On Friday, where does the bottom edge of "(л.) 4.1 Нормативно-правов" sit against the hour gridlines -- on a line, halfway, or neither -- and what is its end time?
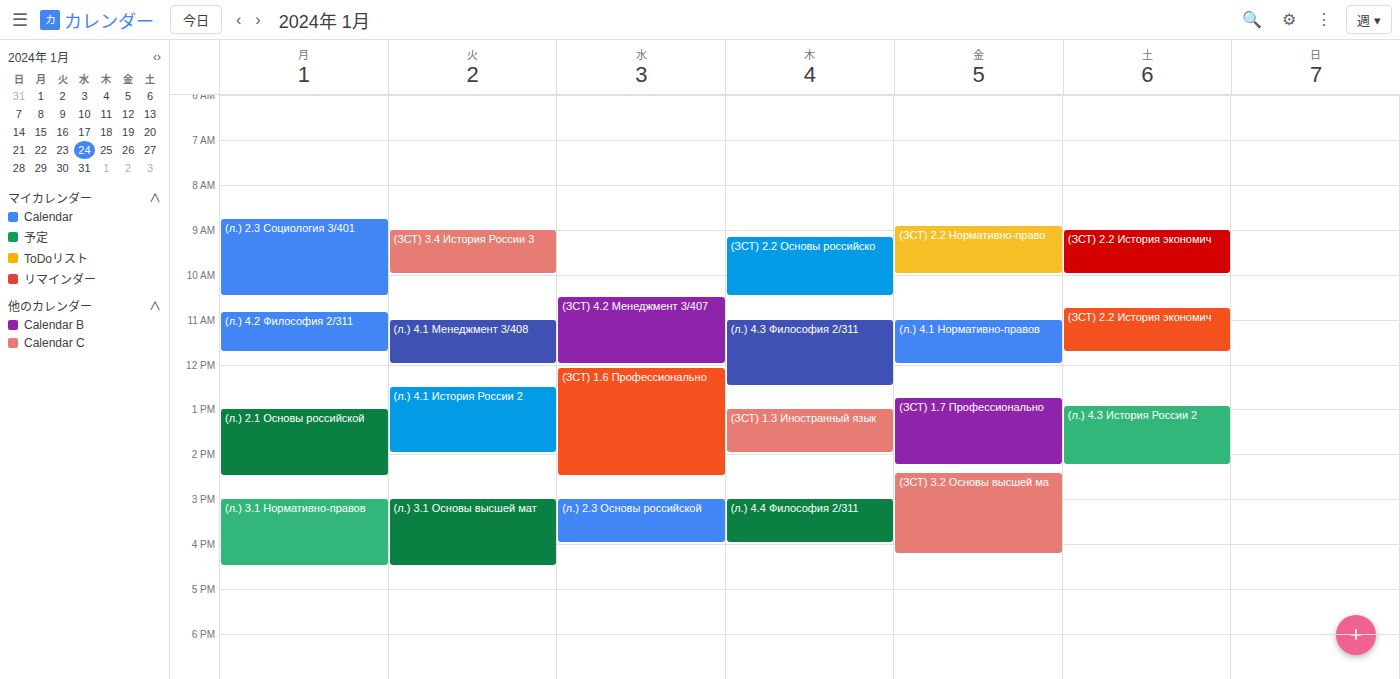
12:00 PM -- exactly on the 12 PM line.